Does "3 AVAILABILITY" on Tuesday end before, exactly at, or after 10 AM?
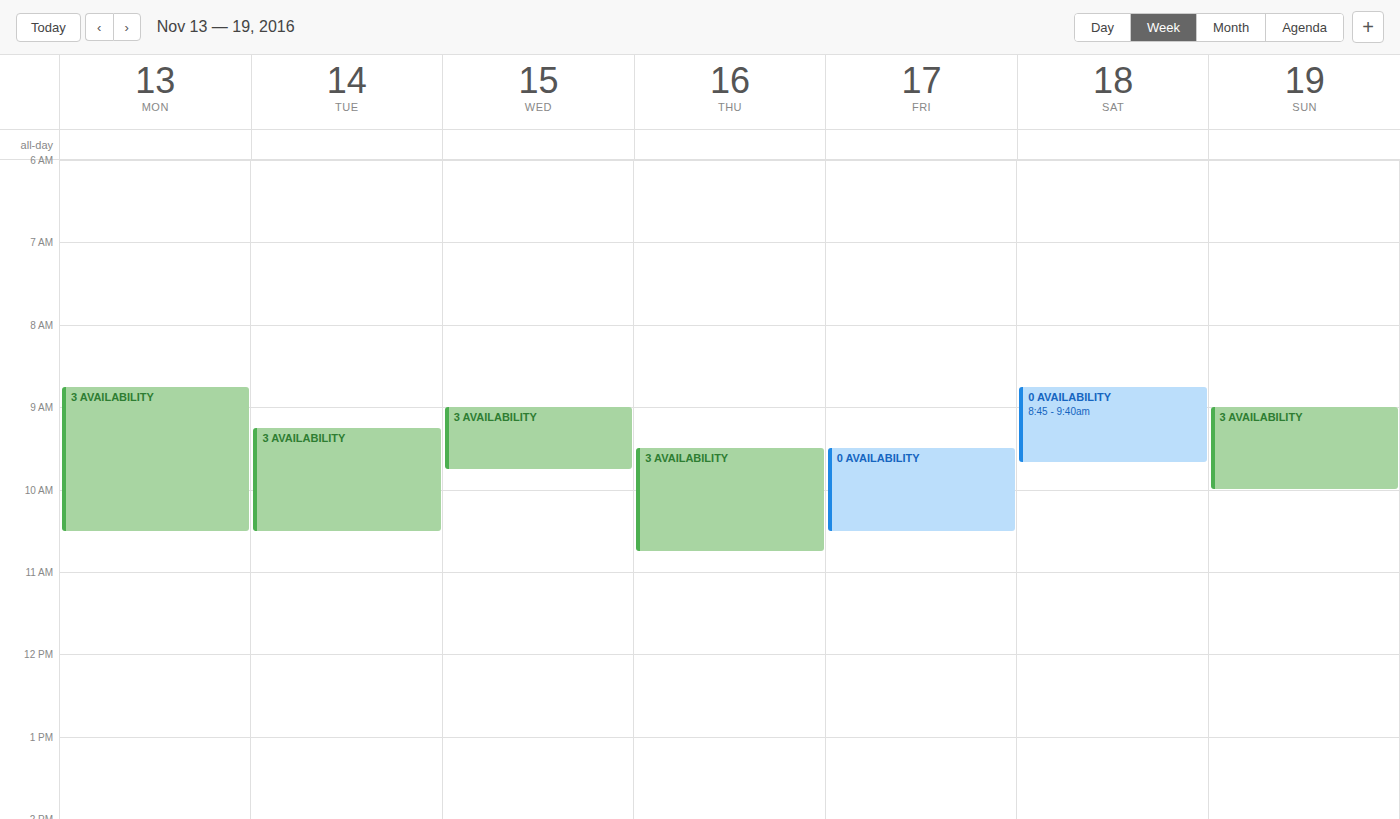
10:30 AM -- after 10 AM, 30 minutes below the 10 AM line.